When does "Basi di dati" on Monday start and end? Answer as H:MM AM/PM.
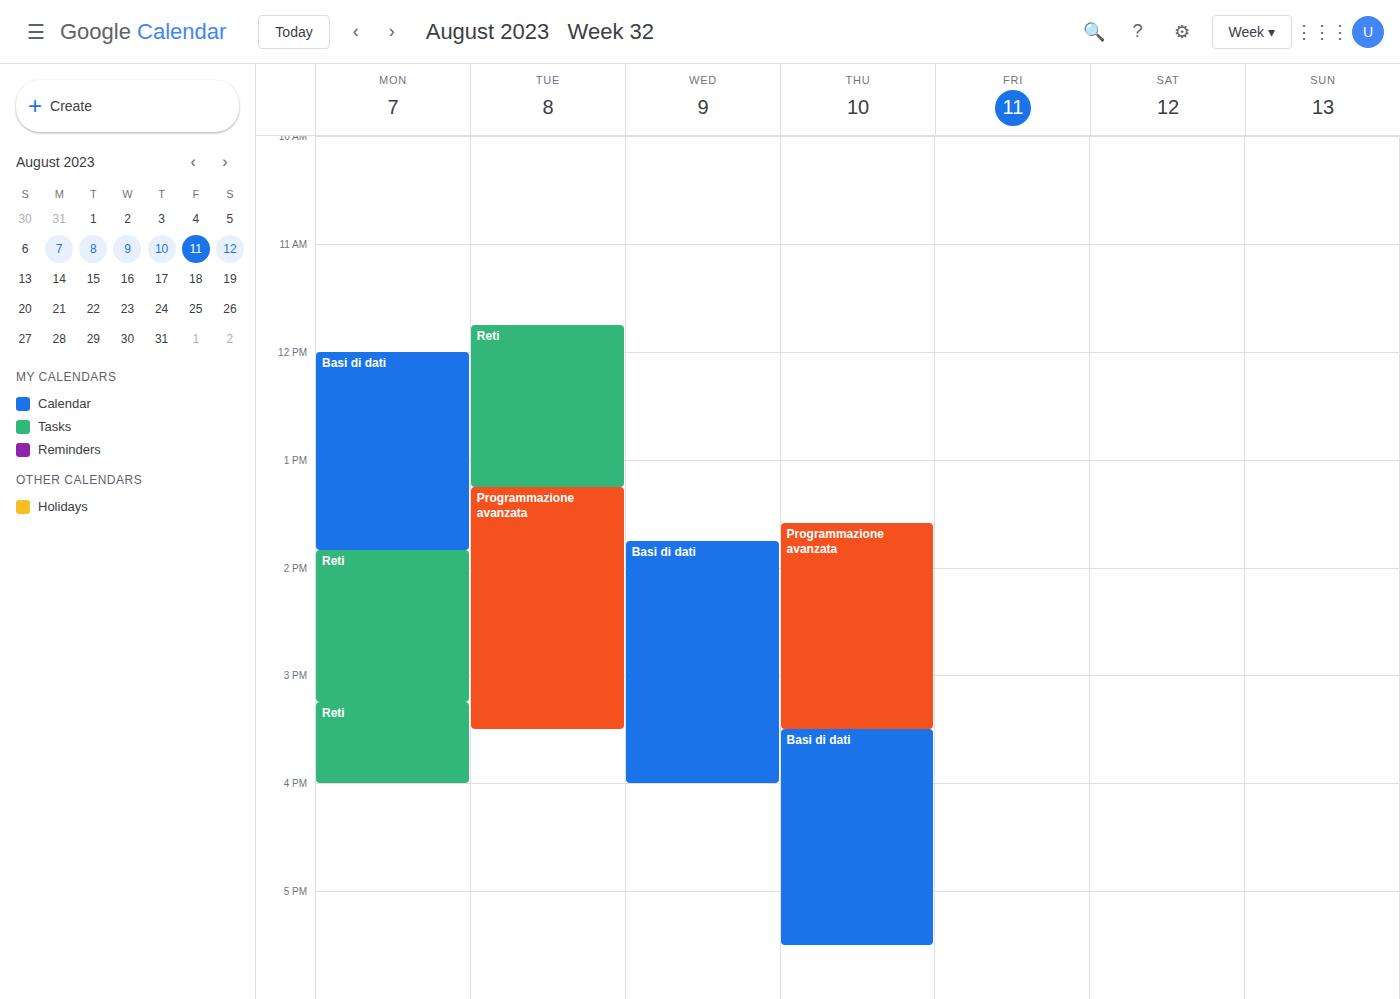
12:00 PM to 1:50 PM